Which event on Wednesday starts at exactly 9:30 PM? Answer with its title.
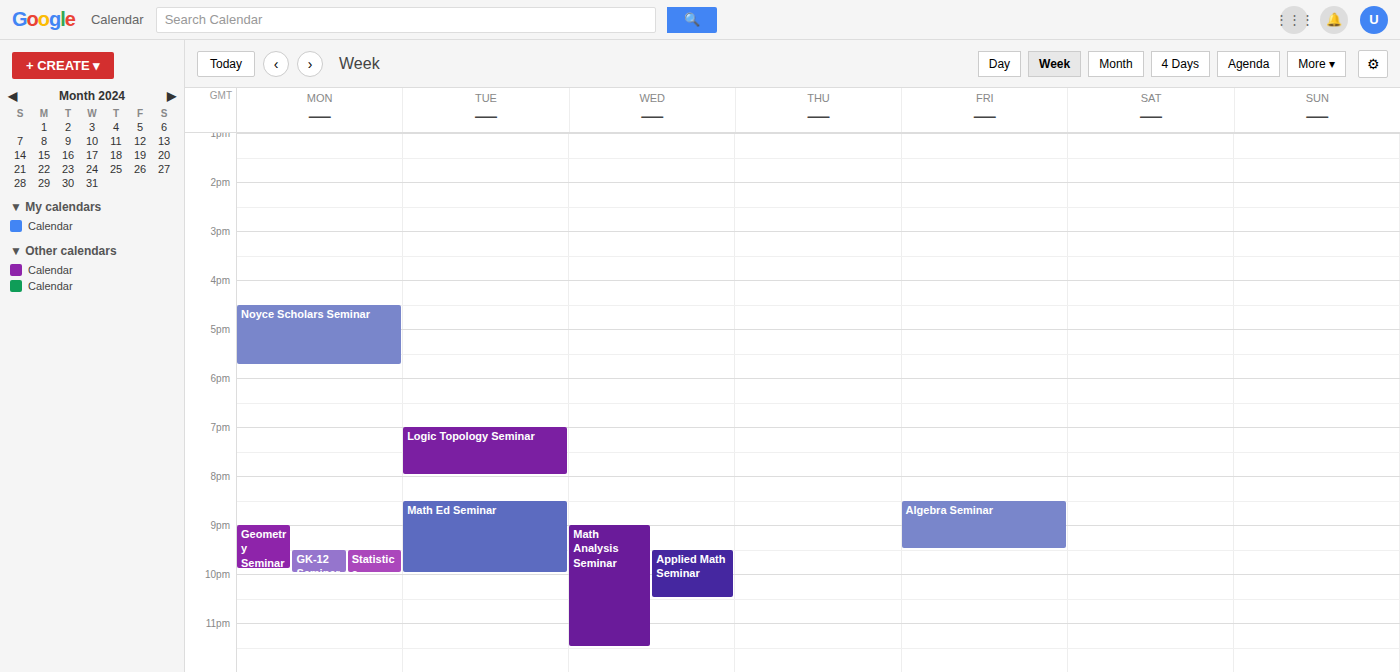
"Applied Math Seminar"